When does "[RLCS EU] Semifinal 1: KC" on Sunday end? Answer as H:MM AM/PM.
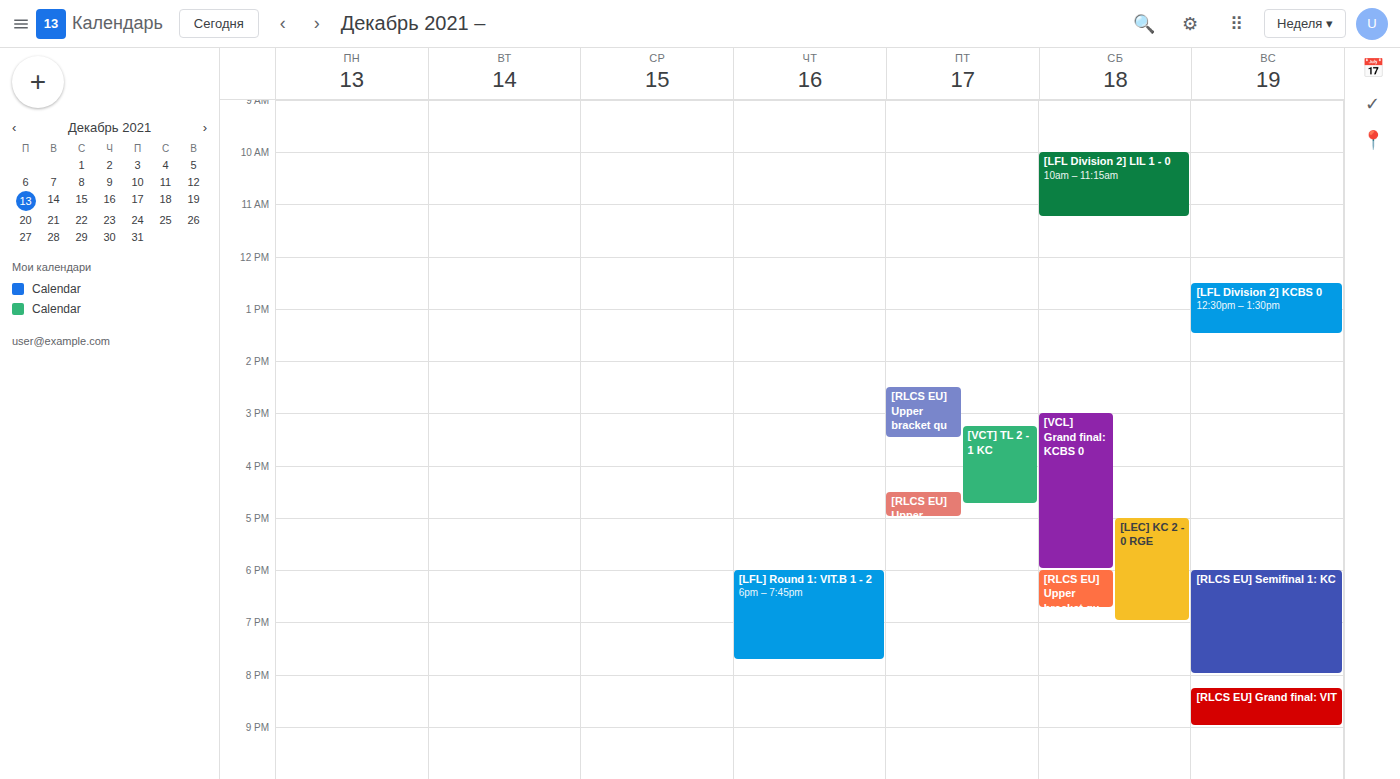
8:00 PM